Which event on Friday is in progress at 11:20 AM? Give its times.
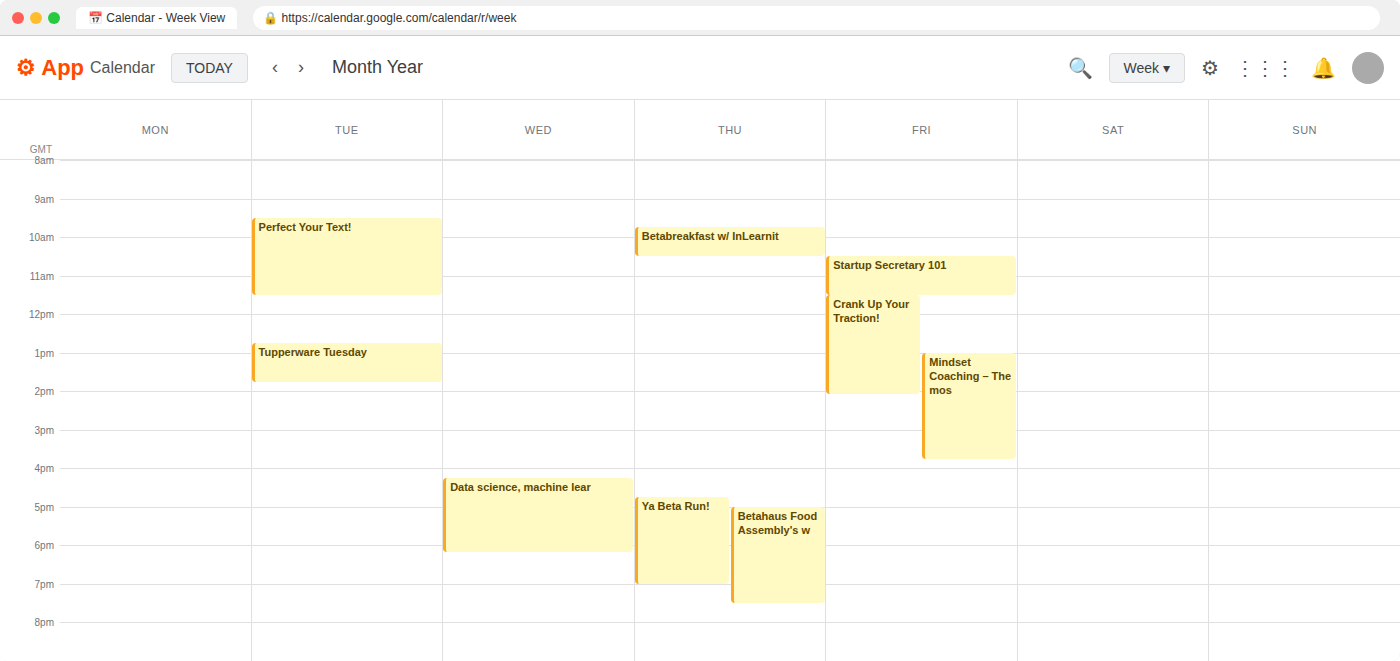
"Startup Secretary 101", 10:30 AM to 11:30 AM